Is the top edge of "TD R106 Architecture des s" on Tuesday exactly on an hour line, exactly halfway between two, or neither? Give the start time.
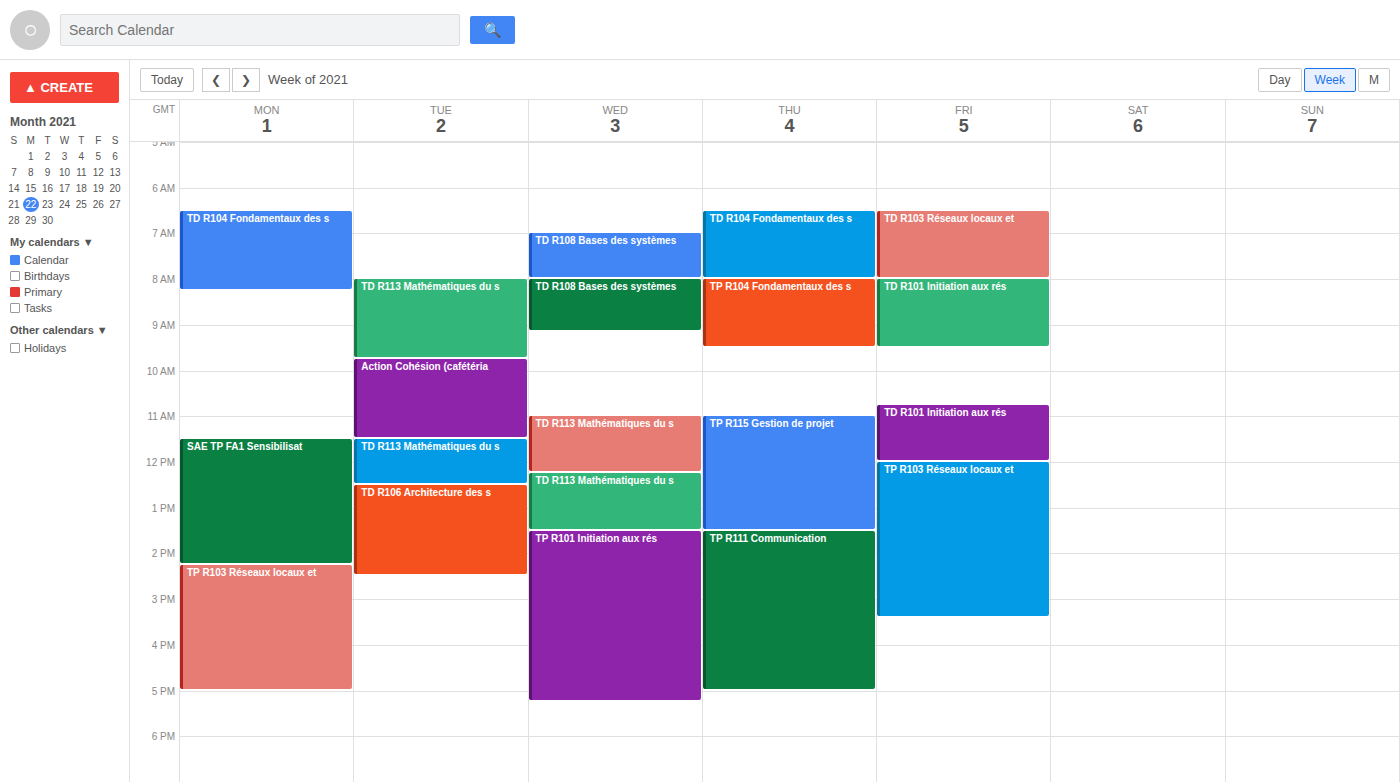
12:30 PM -- halfway between the 12 PM and 1 PM lines.